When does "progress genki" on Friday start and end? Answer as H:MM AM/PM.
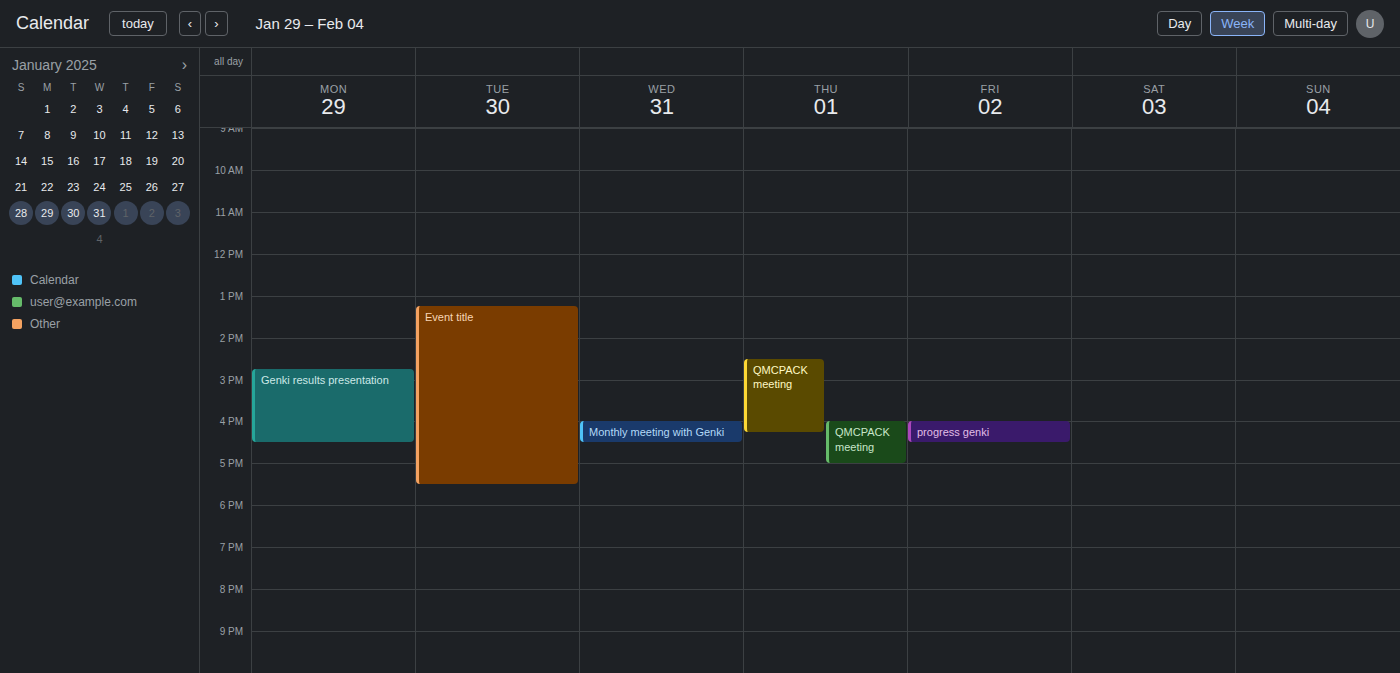
4:00 PM to 4:30 PM